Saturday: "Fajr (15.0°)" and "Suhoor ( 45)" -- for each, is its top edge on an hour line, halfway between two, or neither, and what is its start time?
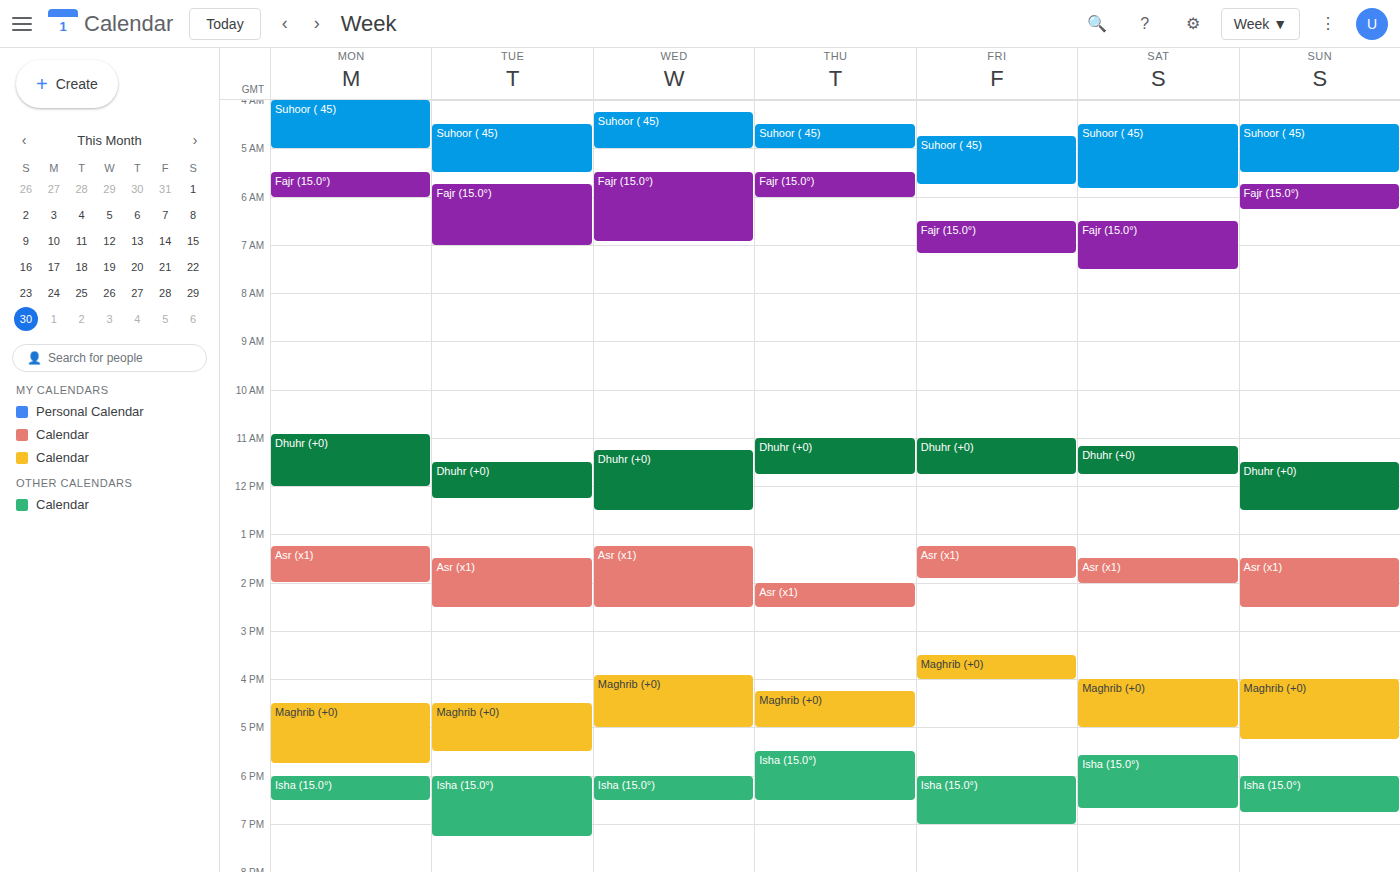
"Fajr (15.0°)": 6:30 AM, halfway between the 6 AM and 7 AM lines. "Suhoor ( 45)": 4:30 AM, halfway between the 4 AM and 5 AM lines.